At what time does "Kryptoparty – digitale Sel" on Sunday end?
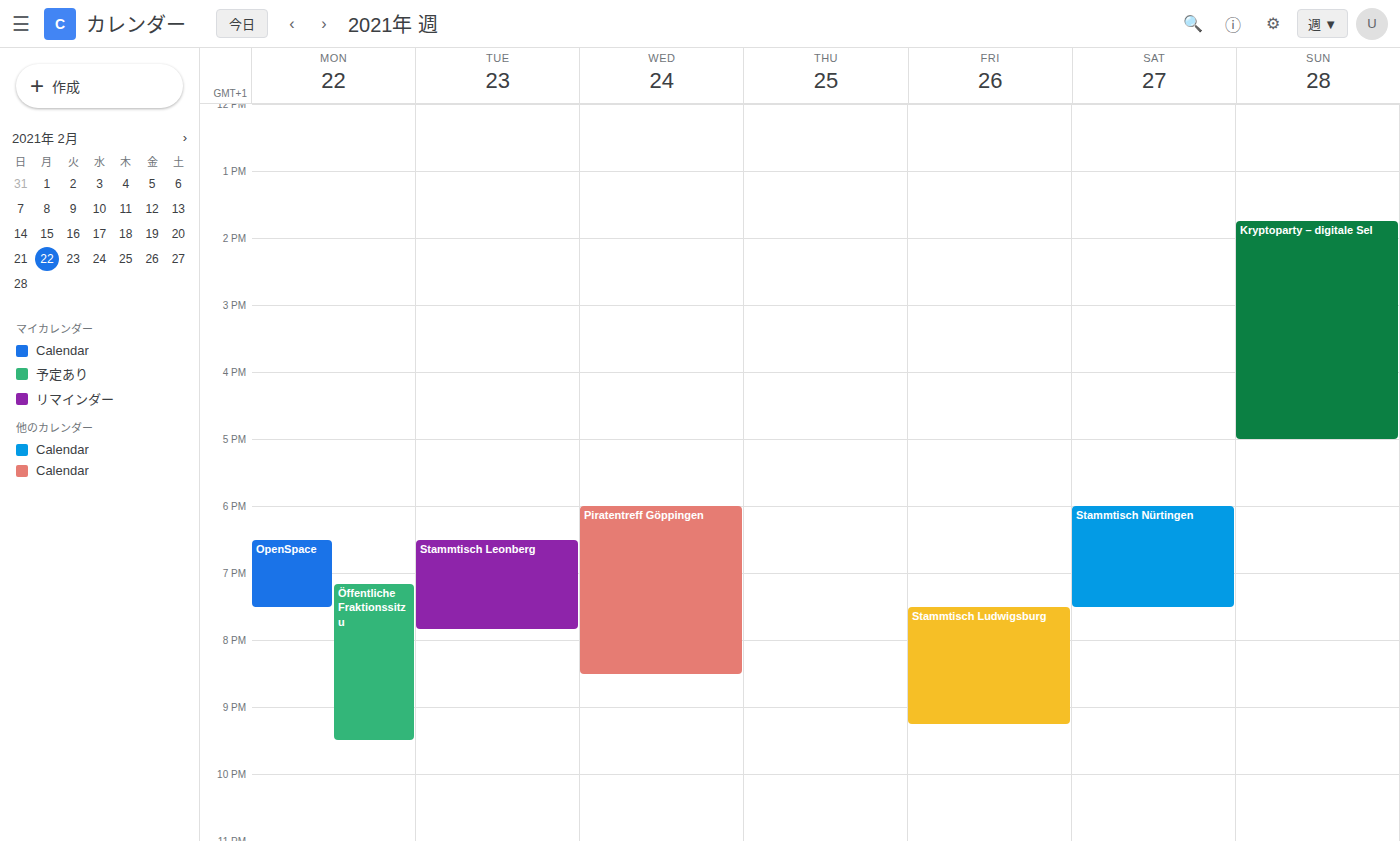
5:00 PM